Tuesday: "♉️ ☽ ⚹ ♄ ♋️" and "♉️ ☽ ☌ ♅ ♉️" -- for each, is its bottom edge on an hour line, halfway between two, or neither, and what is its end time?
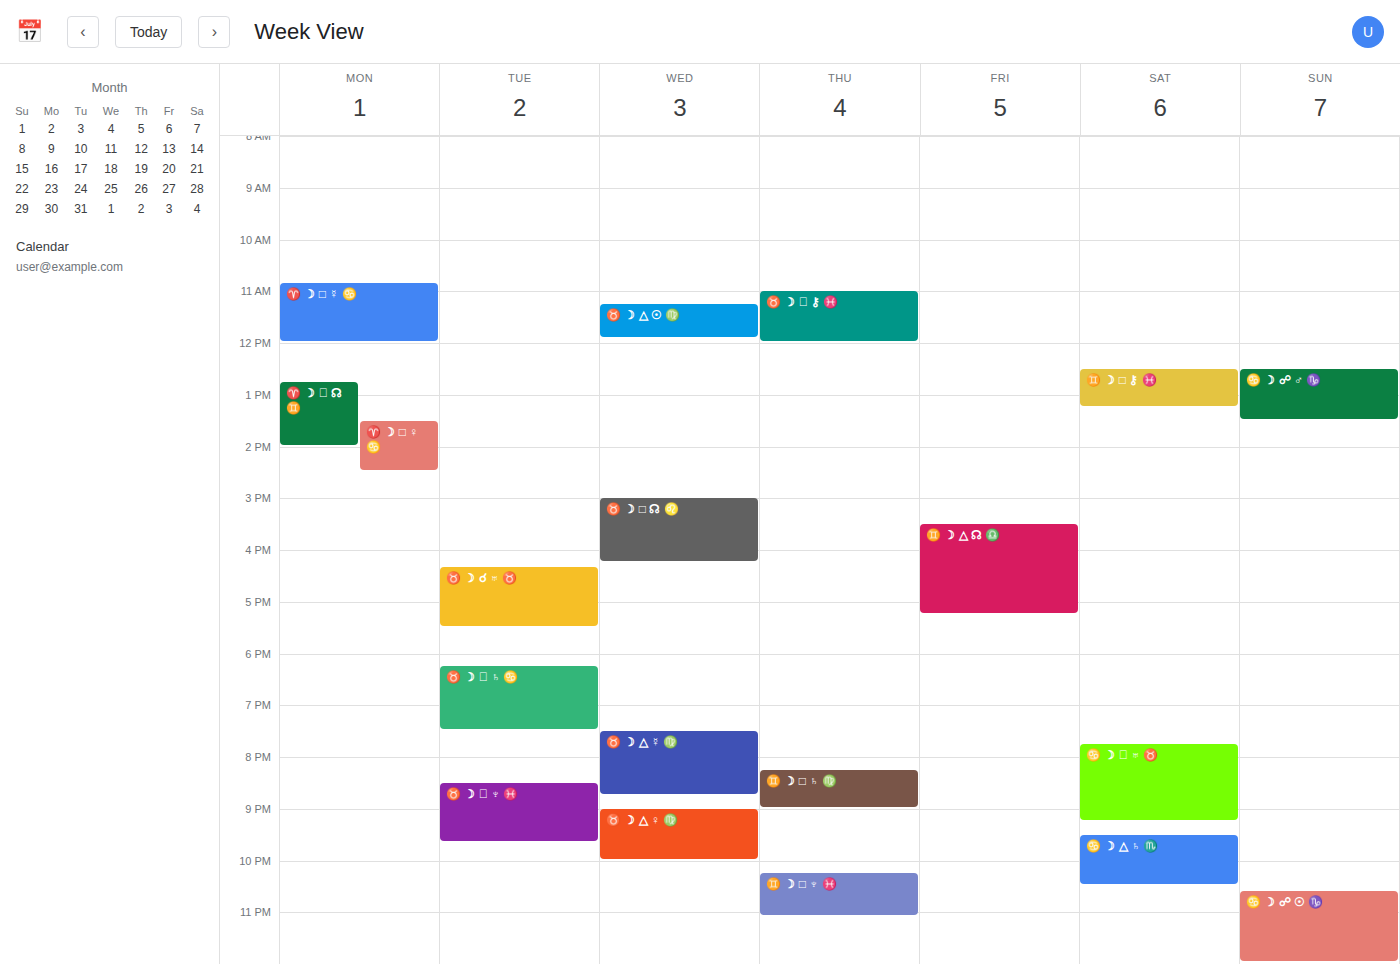
"♉️ ☽ ⚹ ♄ ♋️": 7:30 PM, halfway between the 7 PM and 8 PM lines. "♉️ ☽ ☌ ♅ ♉️": 5:30 PM, halfway between the 5 PM and 6 PM lines.